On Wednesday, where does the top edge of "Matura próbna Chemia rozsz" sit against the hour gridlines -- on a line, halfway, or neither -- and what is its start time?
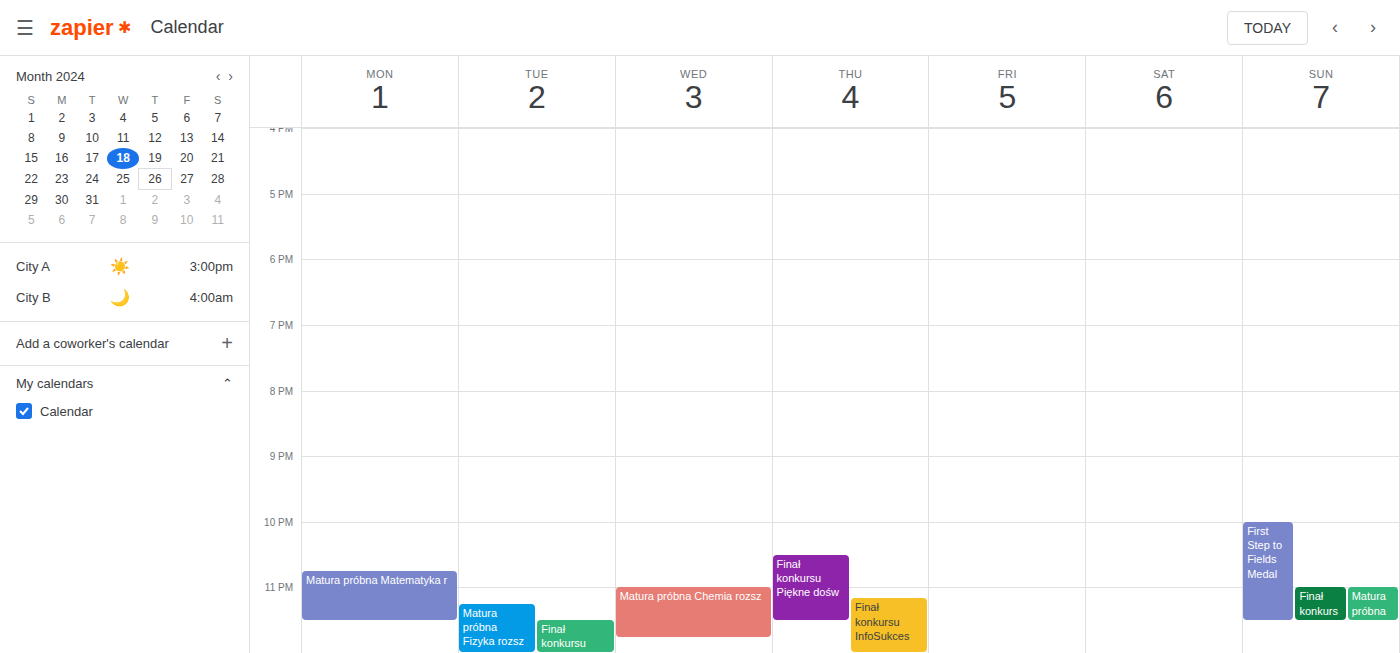
11:00 PM -- exactly on the 11 PM line.